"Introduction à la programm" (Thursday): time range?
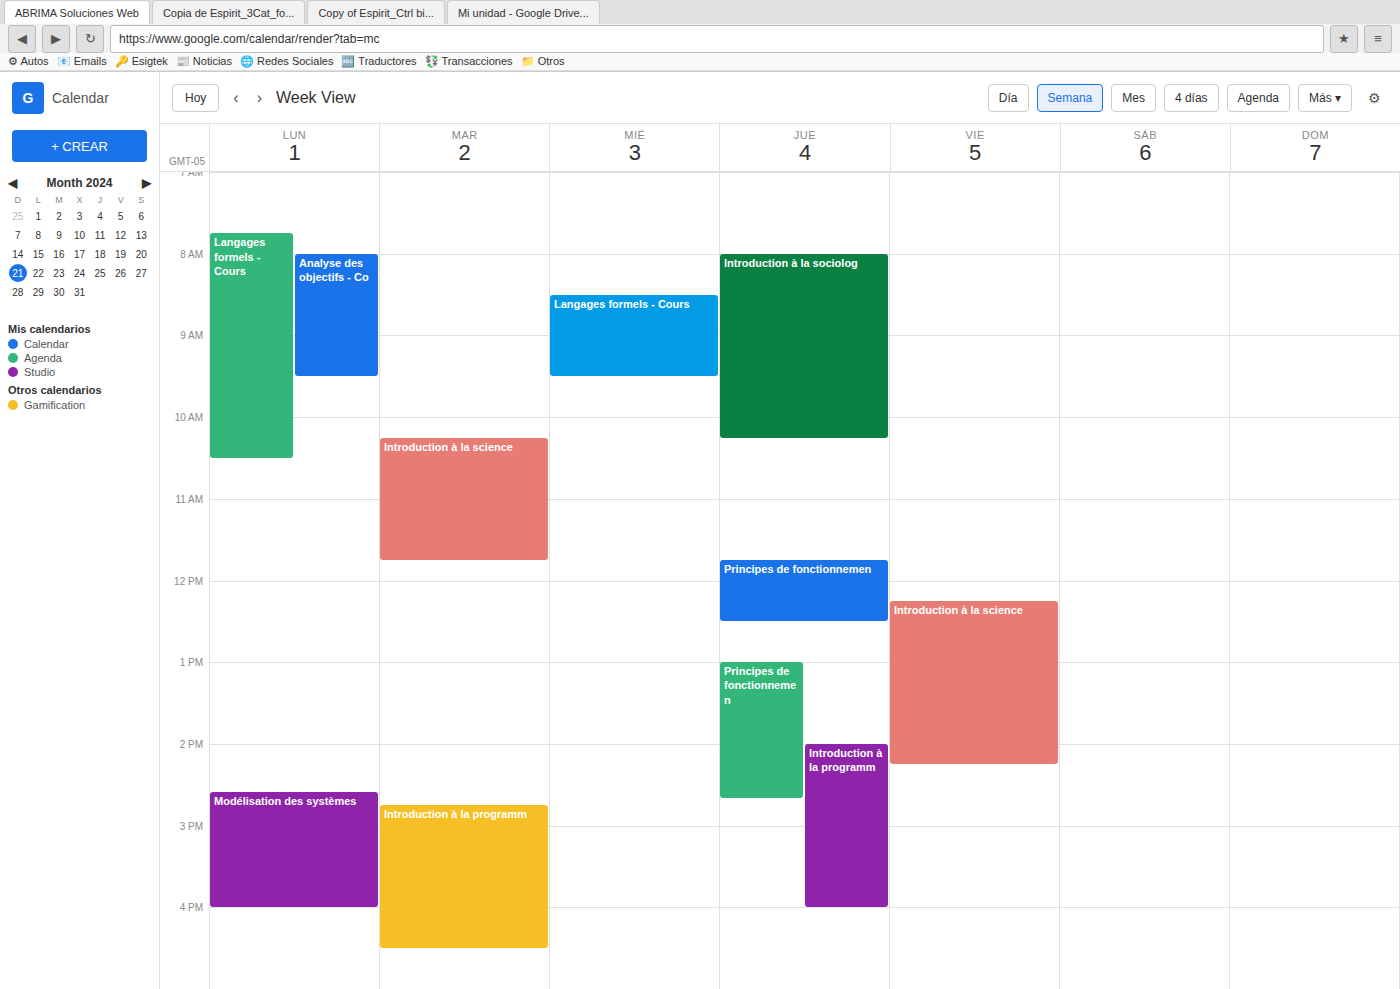
2:00 PM to 4:00 PM